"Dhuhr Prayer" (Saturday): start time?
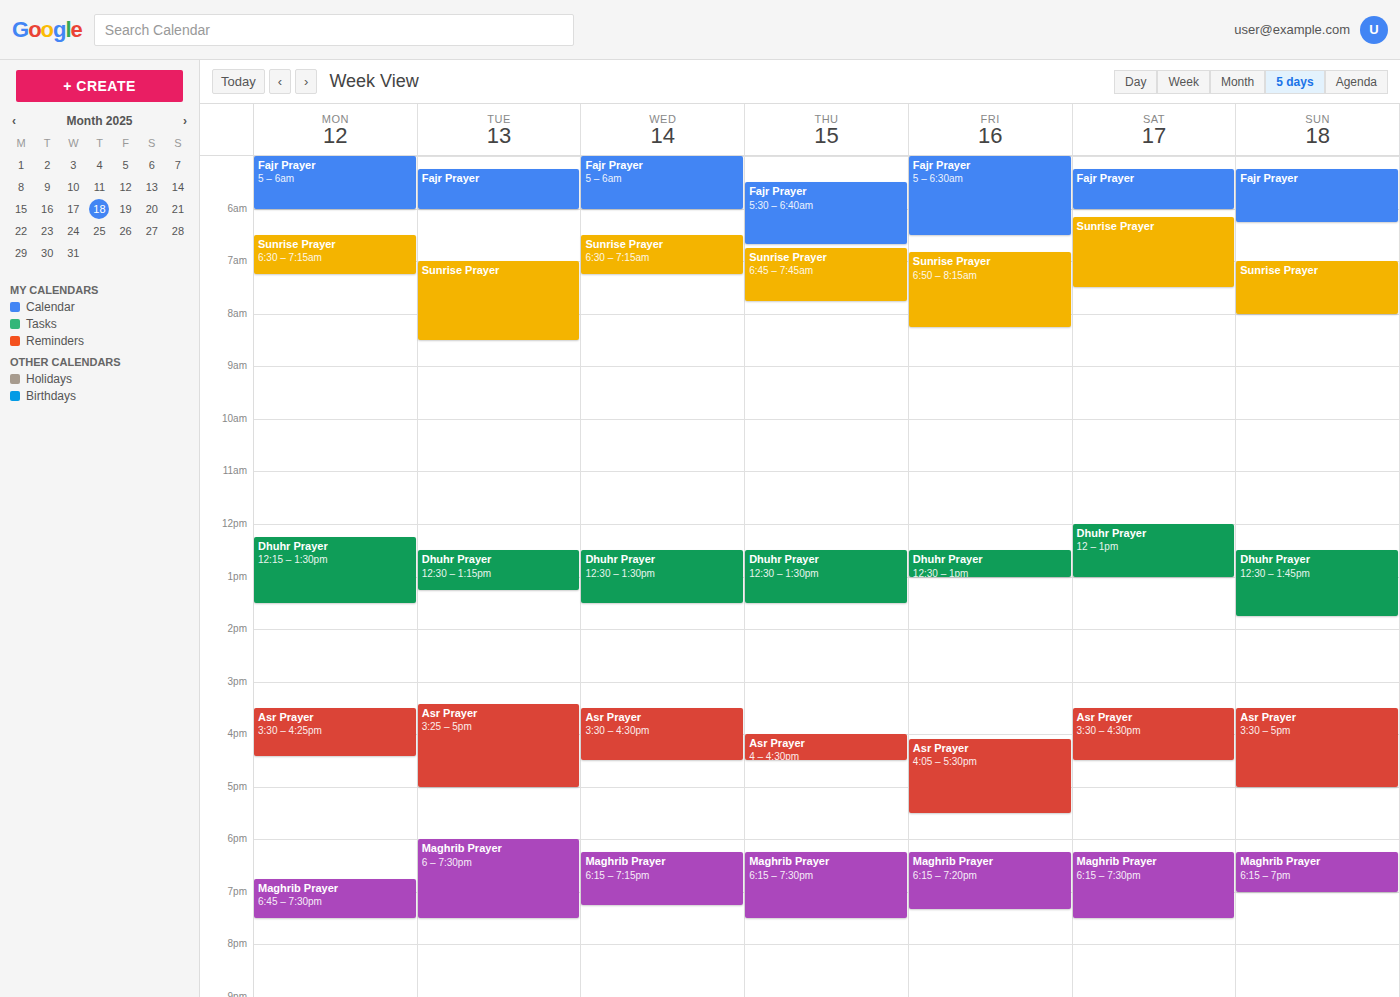
12:00 PM